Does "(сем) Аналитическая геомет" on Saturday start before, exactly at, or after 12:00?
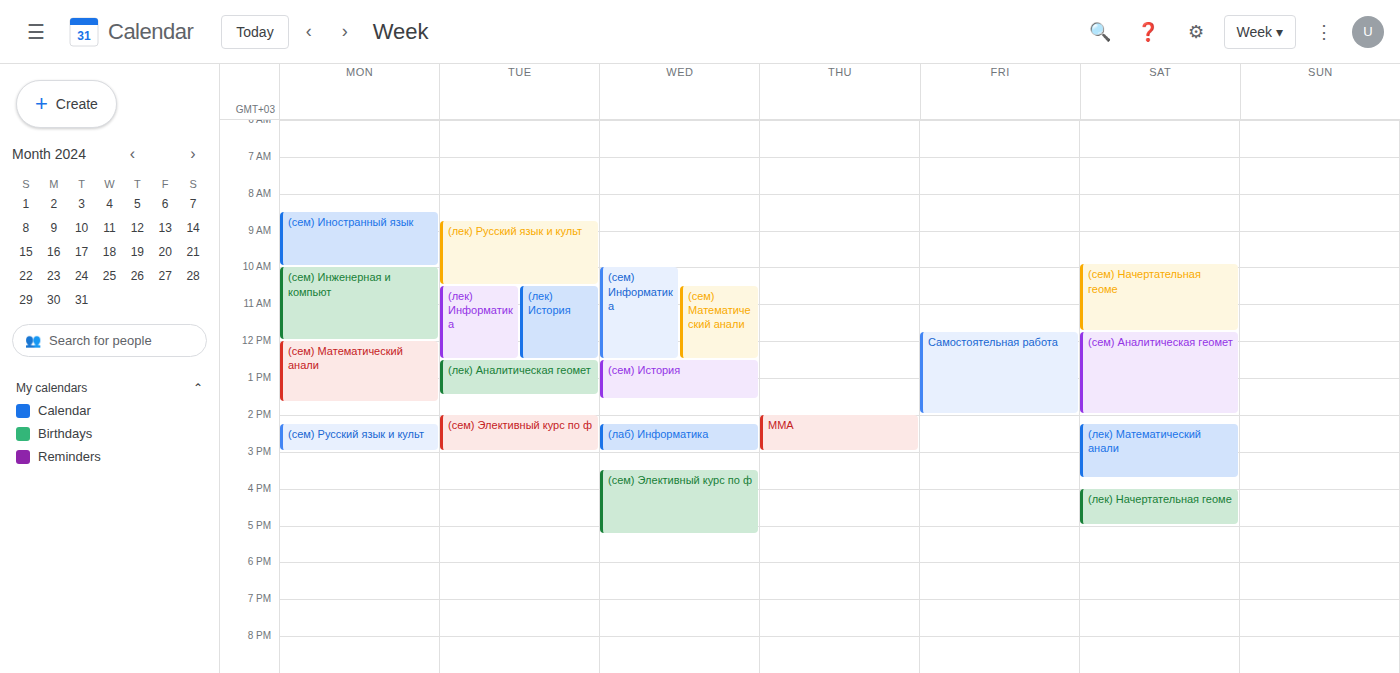
11:45 -- before 12:00, 15 minutes above the 12:00 line.